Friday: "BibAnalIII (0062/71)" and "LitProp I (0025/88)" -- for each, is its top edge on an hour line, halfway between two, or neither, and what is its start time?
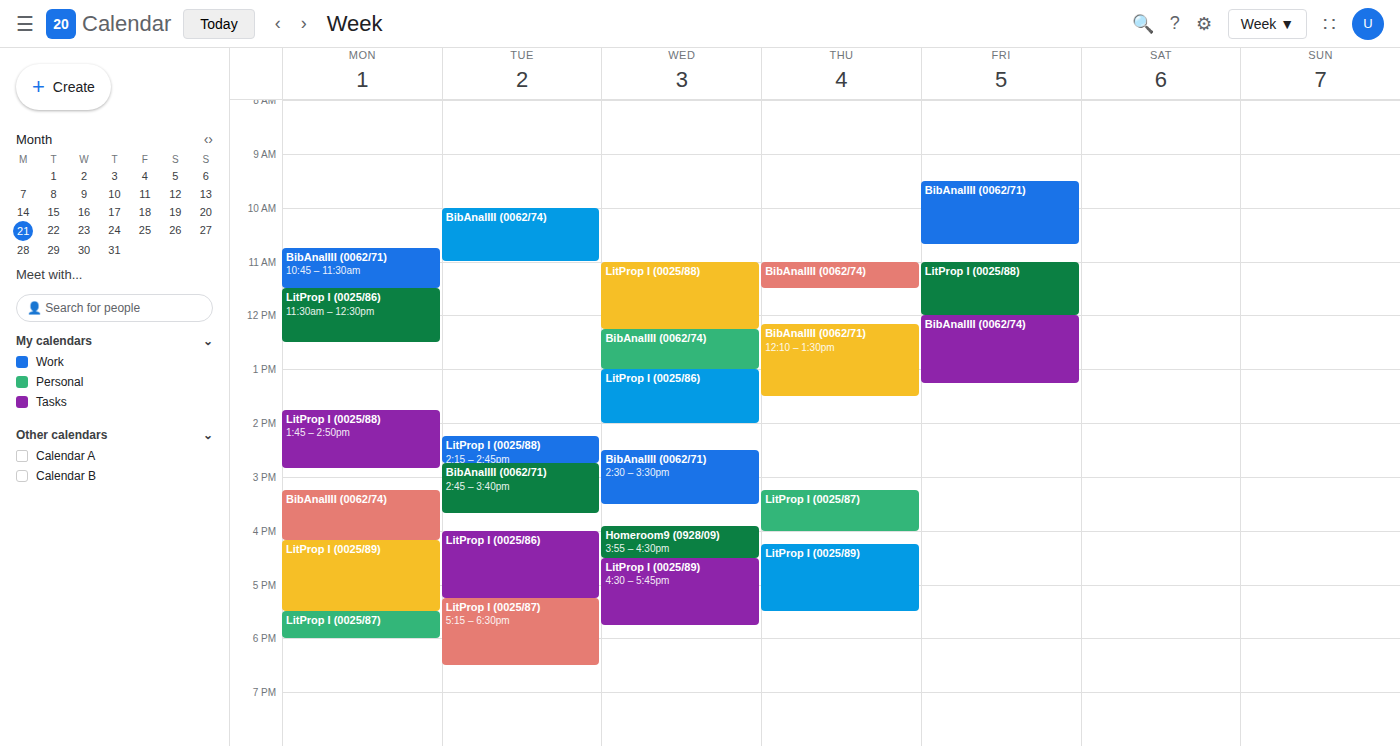
"BibAnalIII (0062/71)": 9:30 AM, halfway between the 9 AM and 10 AM lines. "LitProp I (0025/88)": 11:00 AM, exactly on the 11 AM line.